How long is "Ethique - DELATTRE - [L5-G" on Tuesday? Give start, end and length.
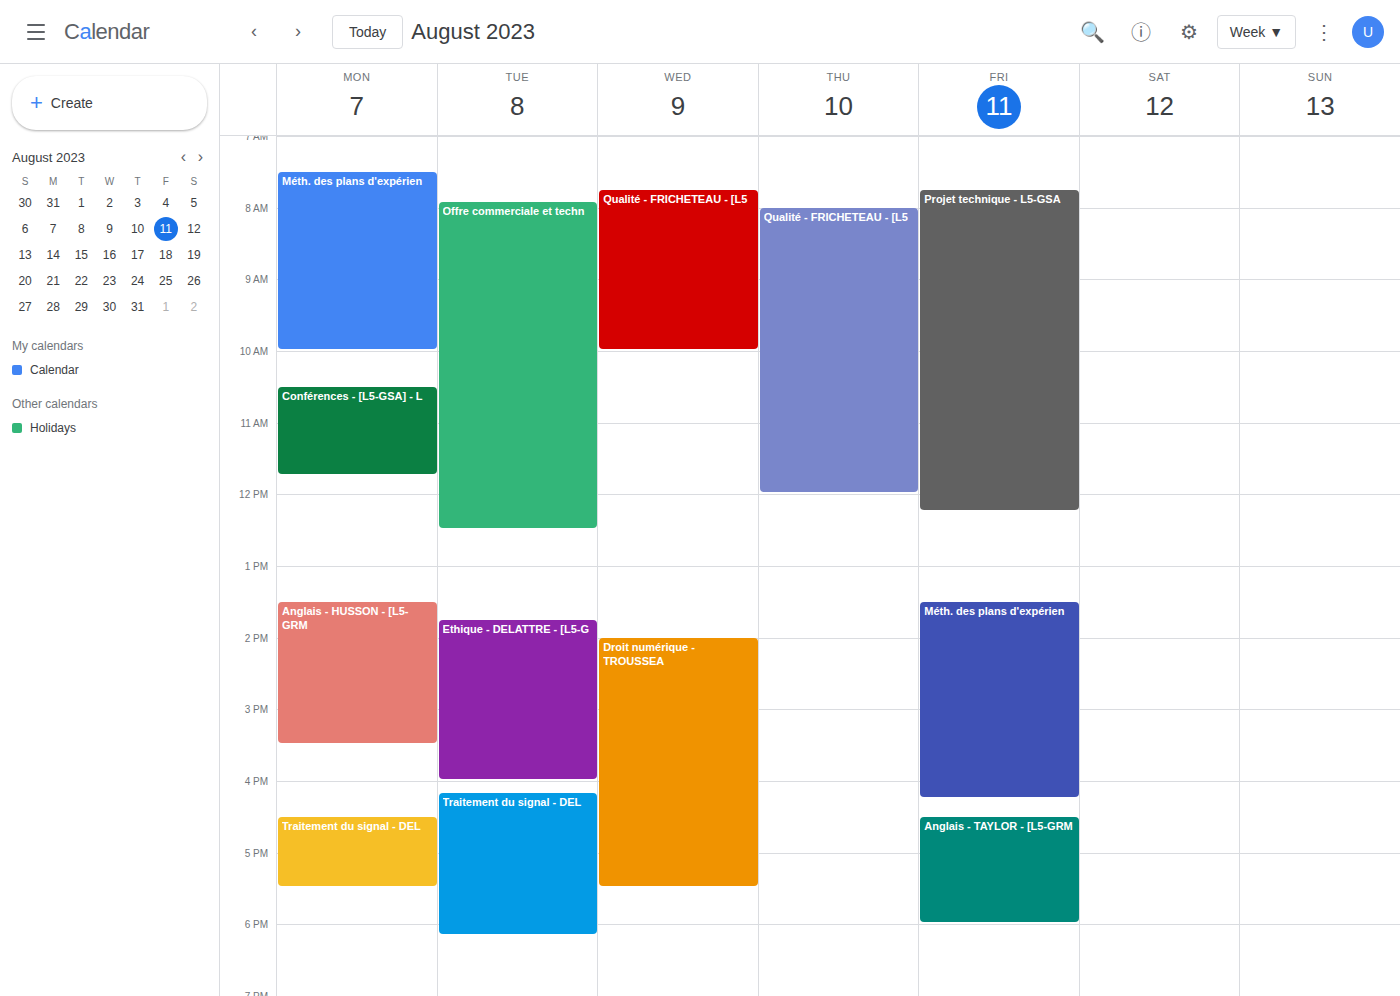
1:45 PM to 4:00 PM, 2 hours 15 minutes